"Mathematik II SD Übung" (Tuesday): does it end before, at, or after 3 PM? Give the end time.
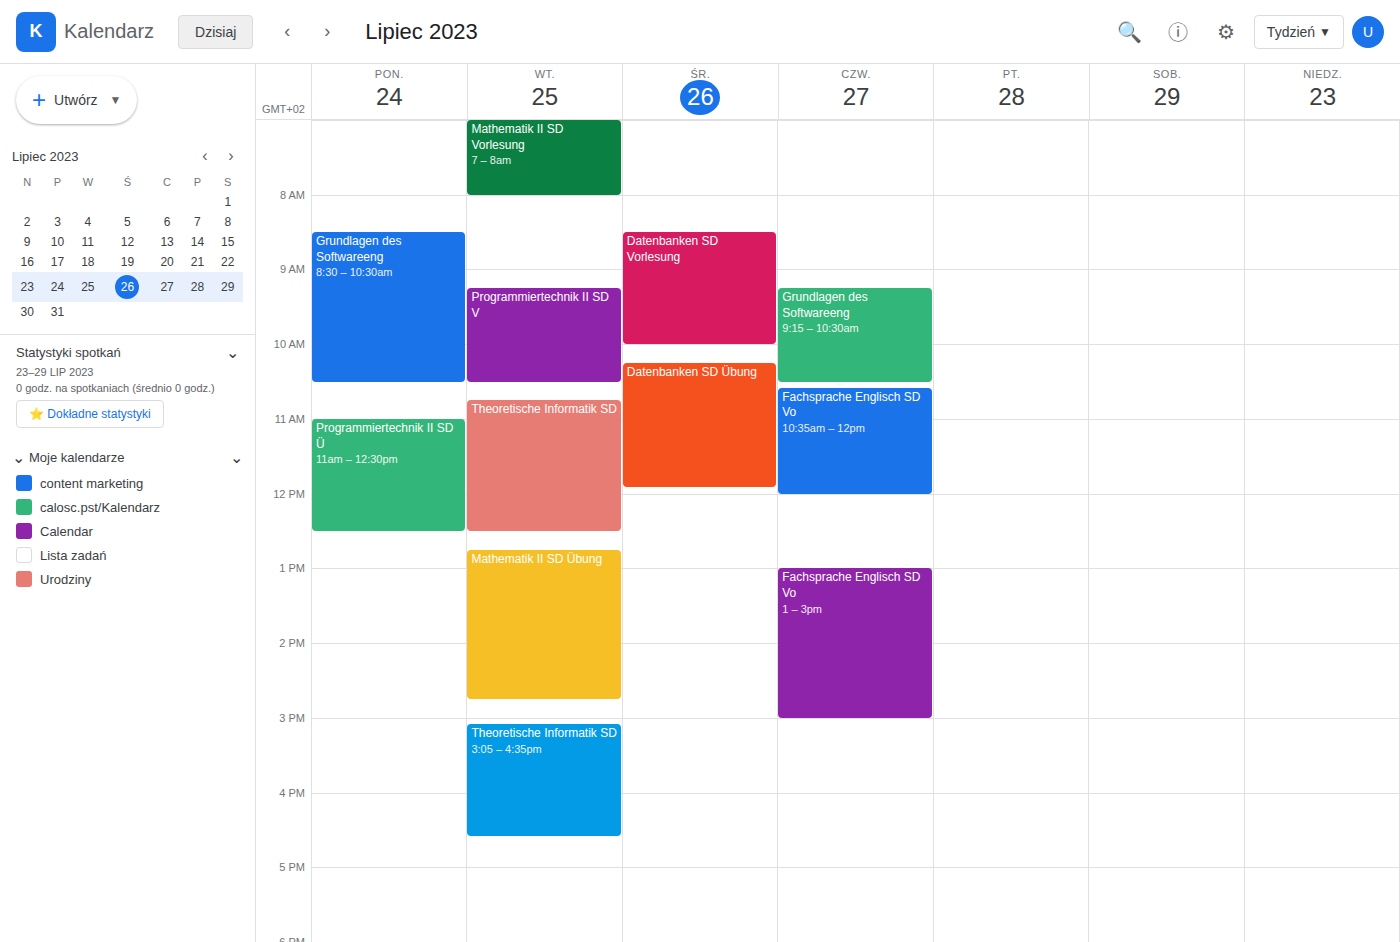
2:45 PM -- before 3 PM, 15 minutes above the 3 PM line.